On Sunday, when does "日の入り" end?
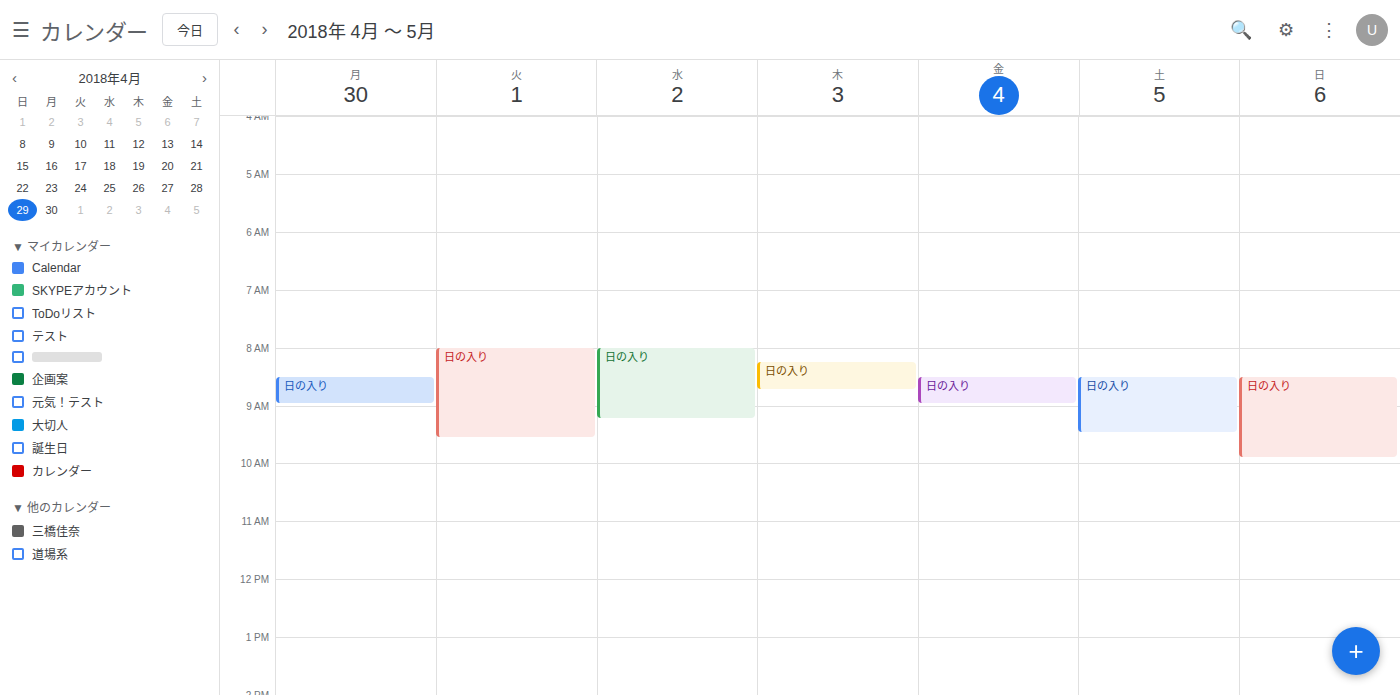
9:55 AM